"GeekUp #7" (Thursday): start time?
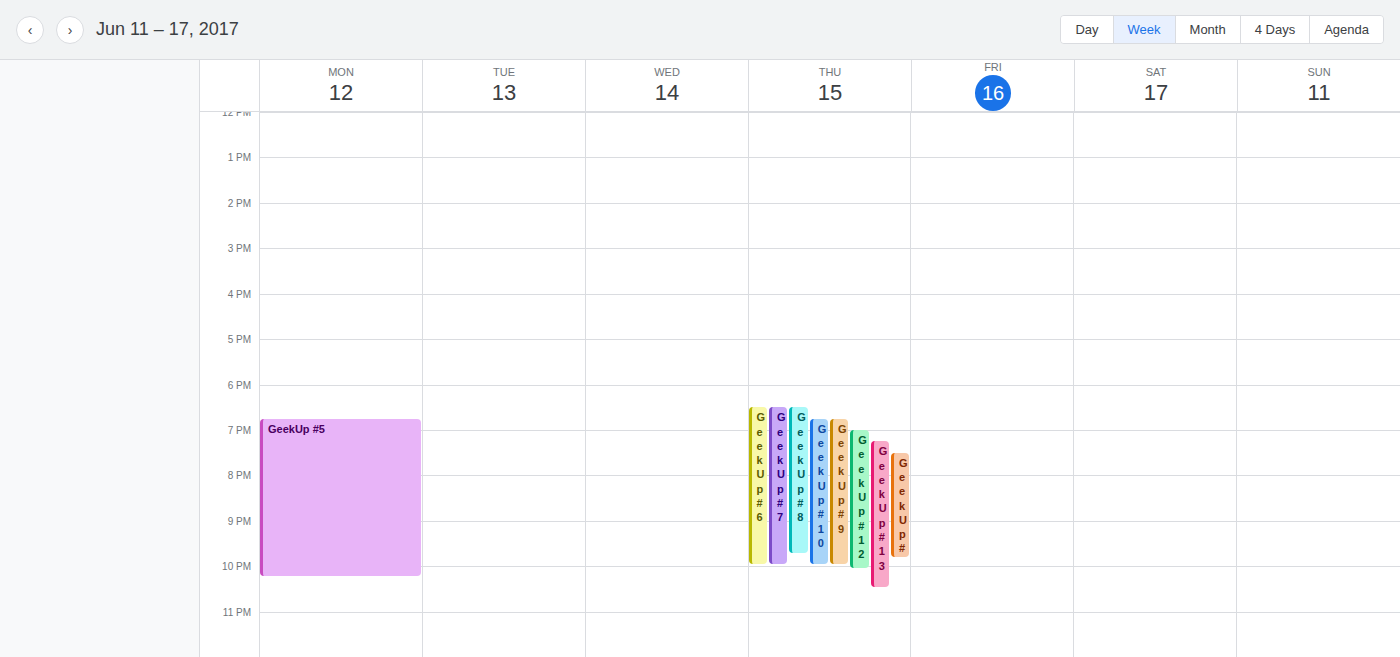
6:30 PM